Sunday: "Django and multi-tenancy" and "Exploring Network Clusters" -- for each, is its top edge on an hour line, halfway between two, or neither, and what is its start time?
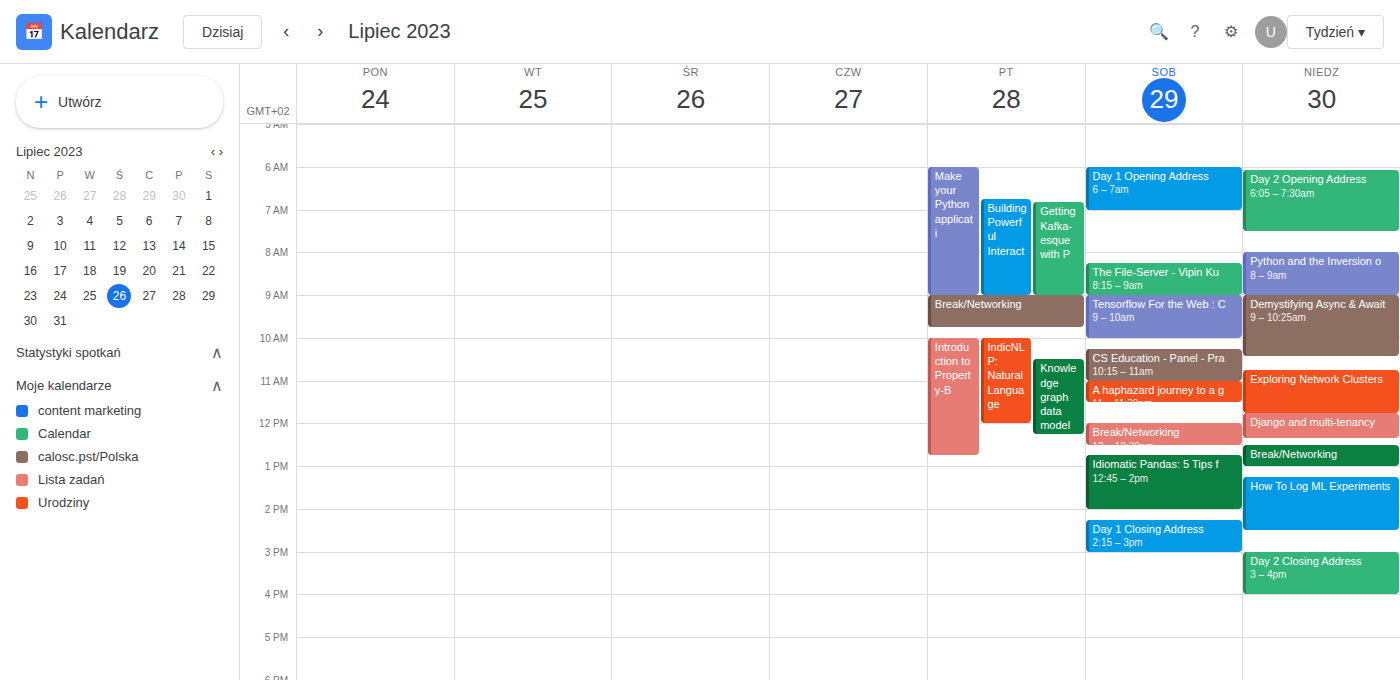
"Django and multi-tenancy": 11:45 AM, neither: three quarters of the way from the 11 AM line to the 12 PM line. "Exploring Network Clusters": 10:45 AM, neither: three quarters of the way from the 10 AM line to the 11 AM line.